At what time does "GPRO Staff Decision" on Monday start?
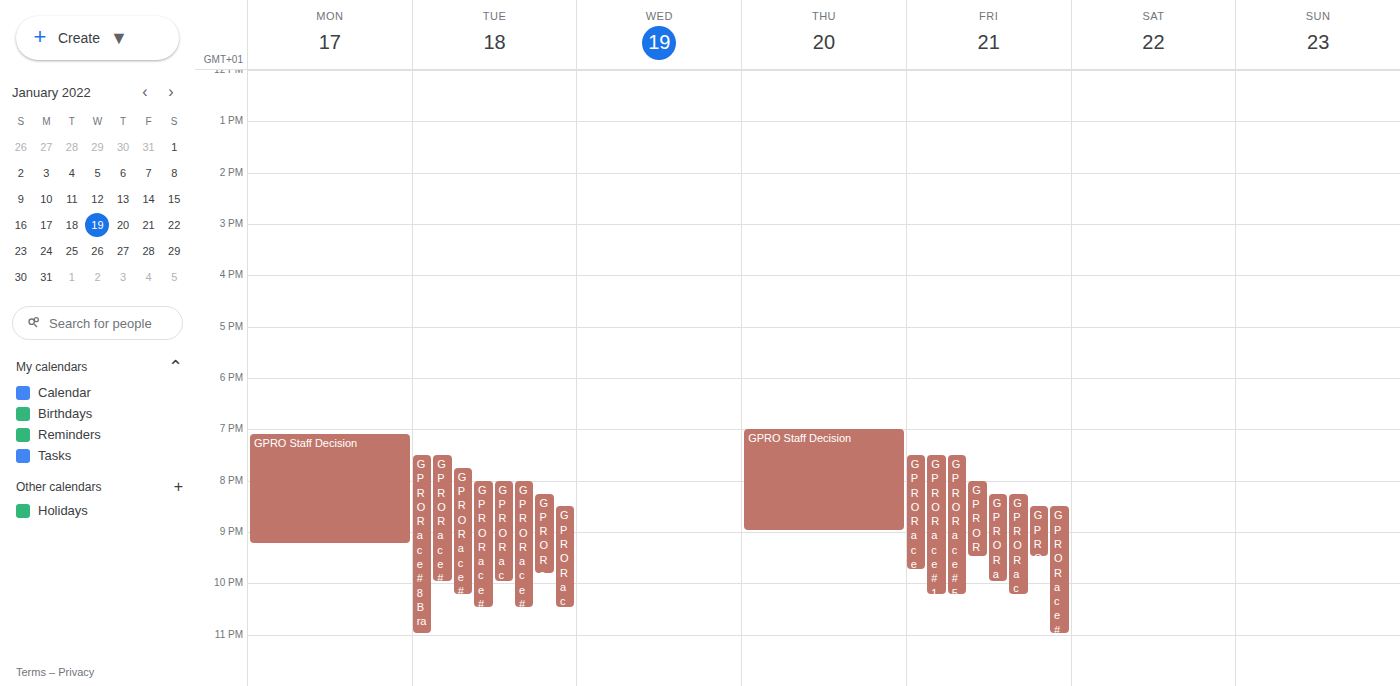
19:05